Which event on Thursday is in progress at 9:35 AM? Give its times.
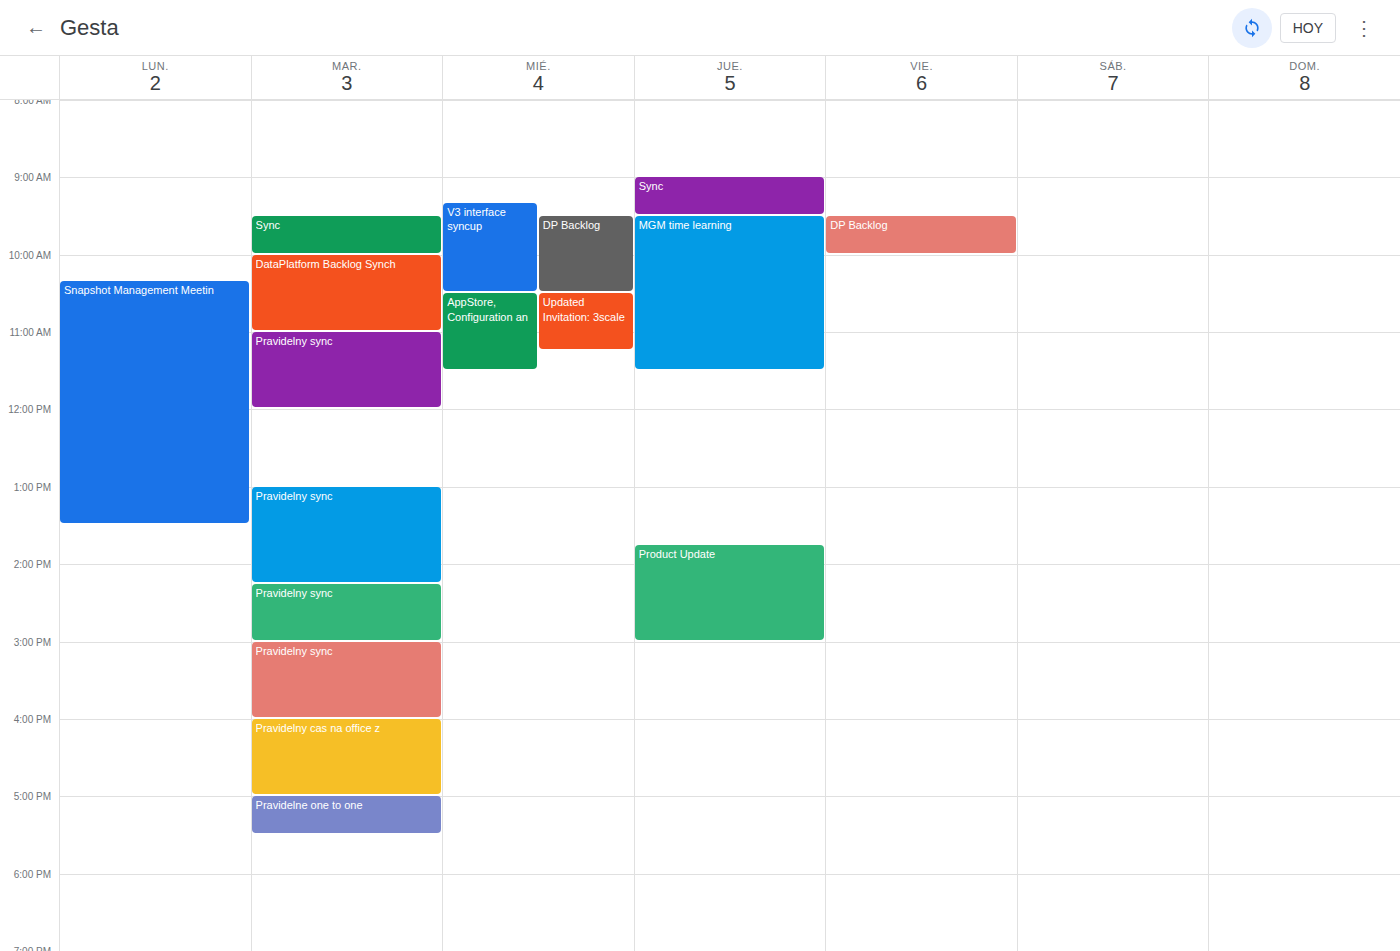
"MGM time learning", 9:30 AM to 11:30 AM